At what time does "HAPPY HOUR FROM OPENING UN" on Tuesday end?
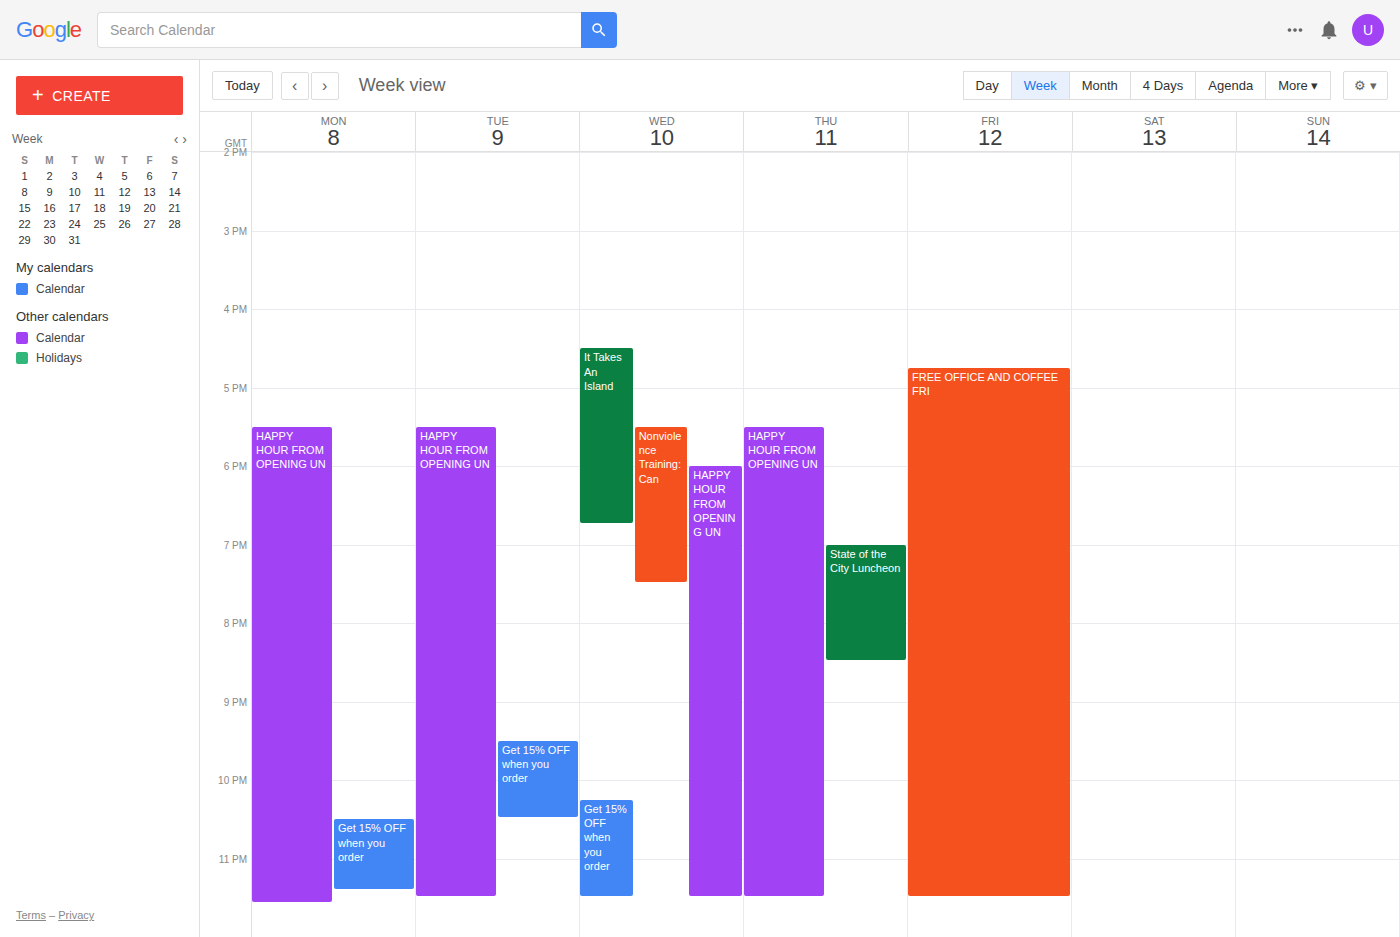
11:30 PM